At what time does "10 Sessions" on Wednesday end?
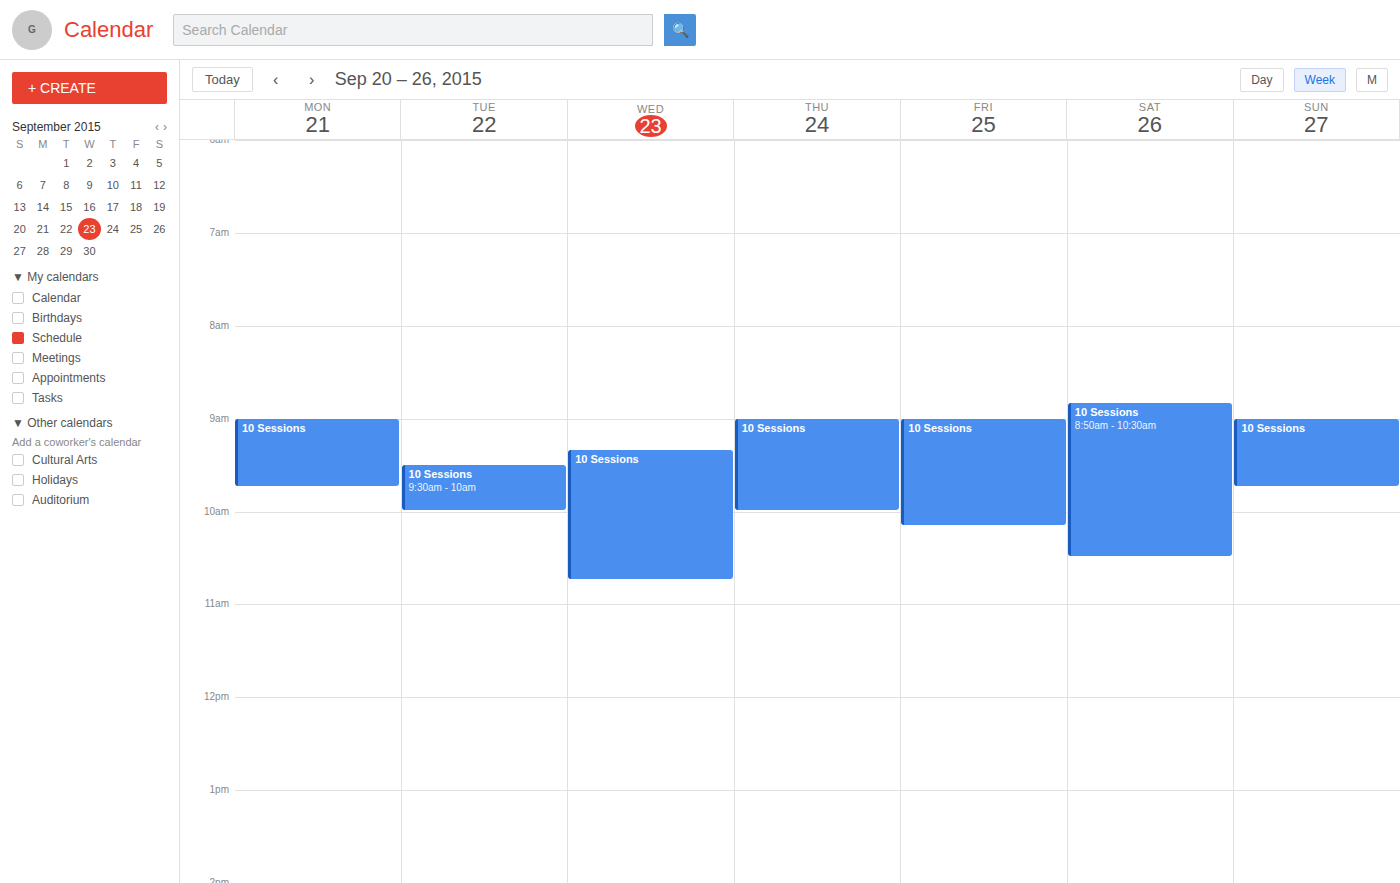
10:45 AM